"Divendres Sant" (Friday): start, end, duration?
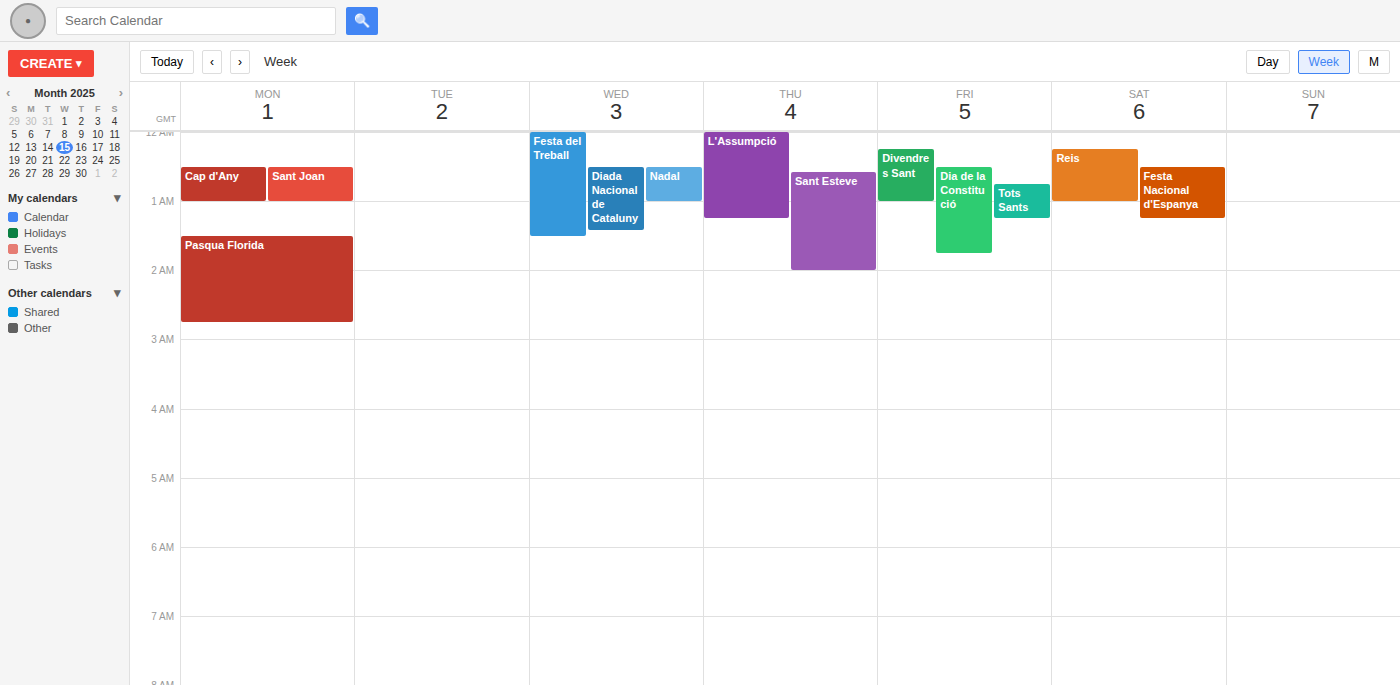
12:15 AM to 1:00 AM, 45 minutes